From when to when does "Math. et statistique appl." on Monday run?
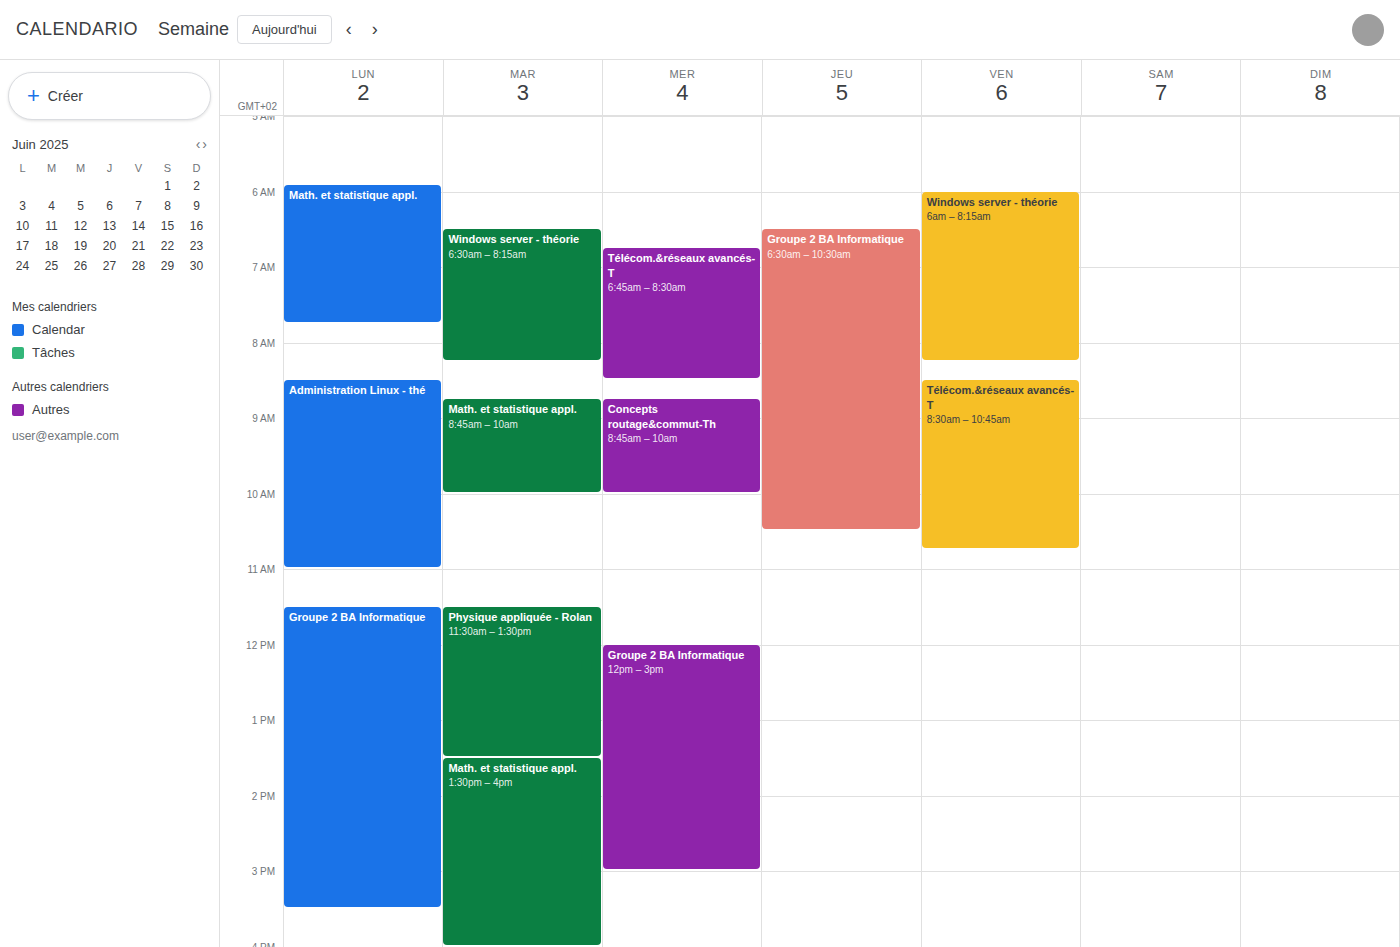
5:55 AM to 7:45 AM